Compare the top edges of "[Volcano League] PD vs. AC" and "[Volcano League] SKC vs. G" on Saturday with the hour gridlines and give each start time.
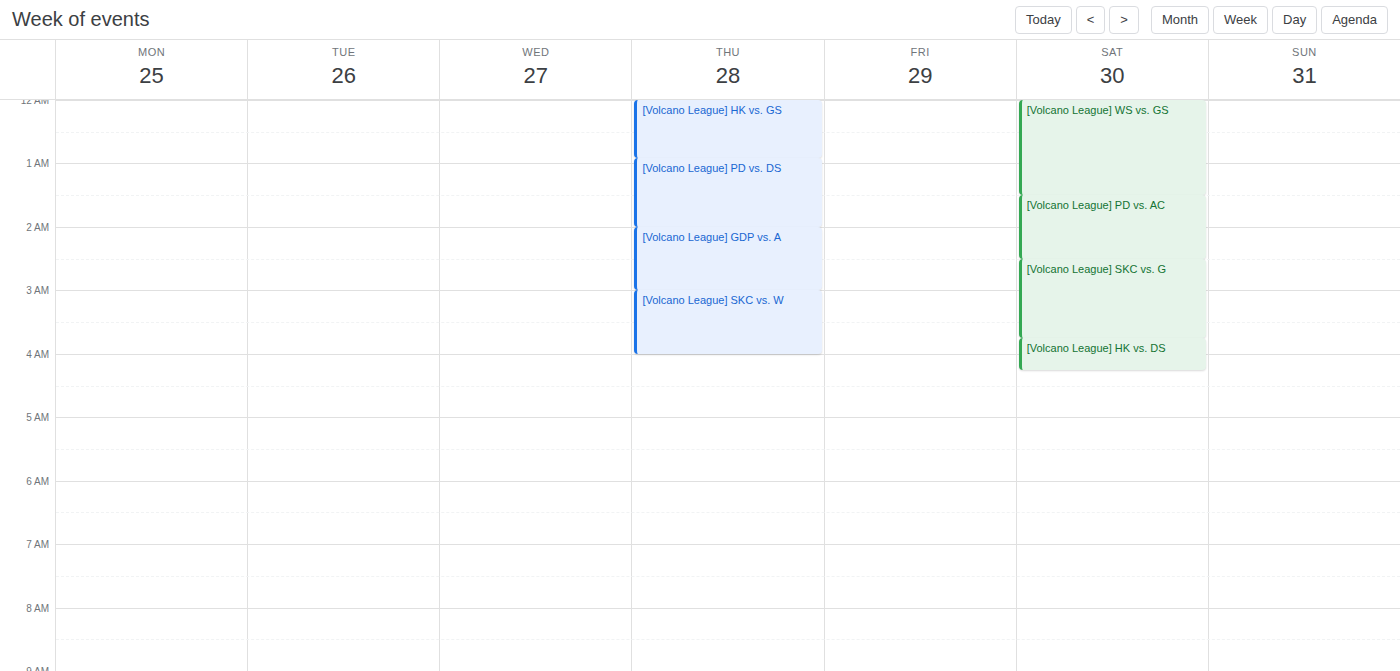
"[Volcano League] PD vs. AC": 1:30 AM, halfway between the 1 AM and 2 AM lines. "[Volcano League] SKC vs. G": 2:30 AM, halfway between the 2 AM and 3 AM lines.